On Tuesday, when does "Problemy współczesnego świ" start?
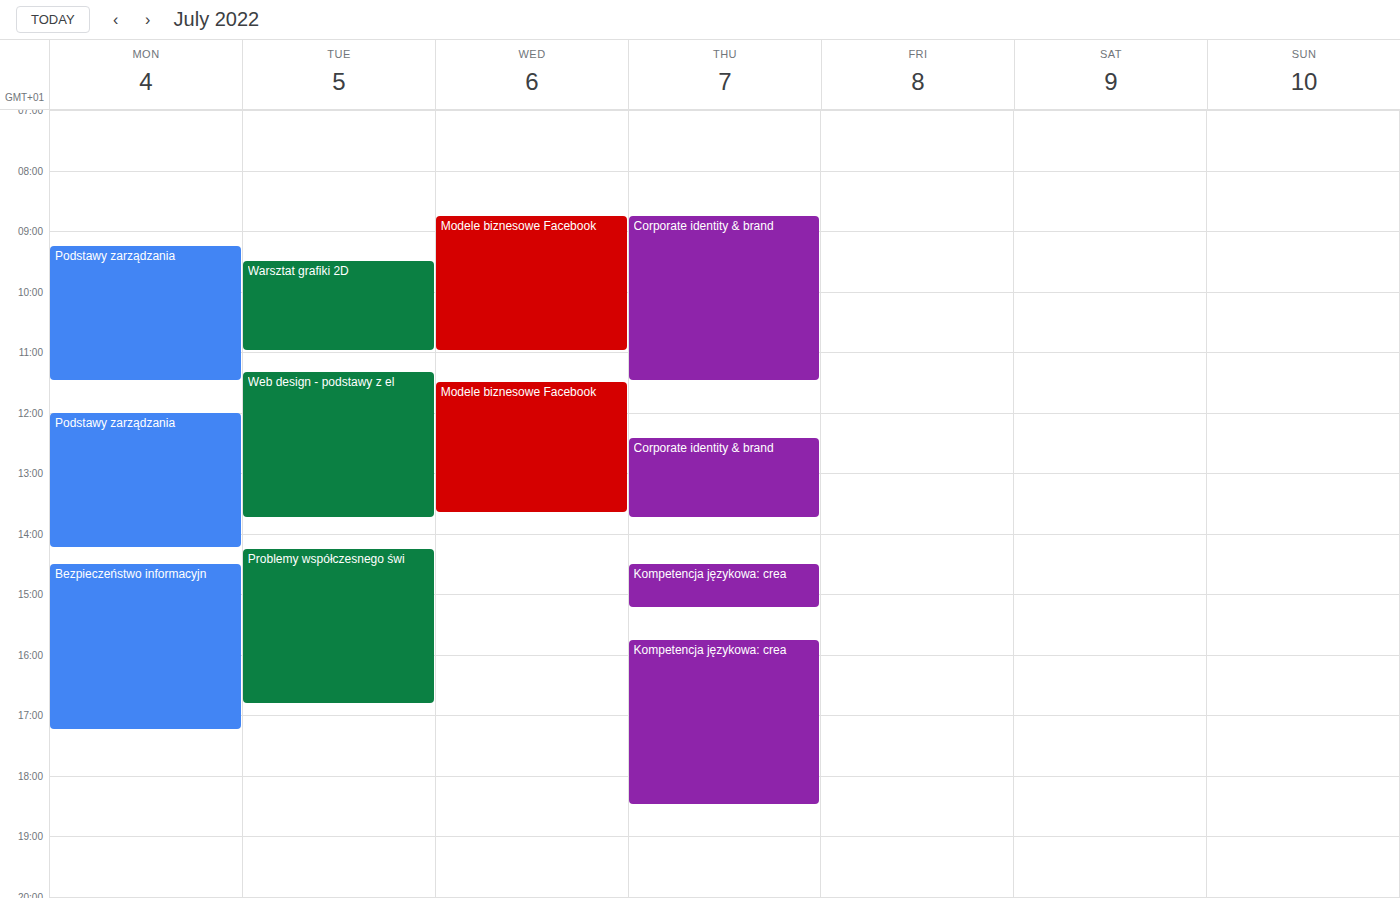
2:15 PM